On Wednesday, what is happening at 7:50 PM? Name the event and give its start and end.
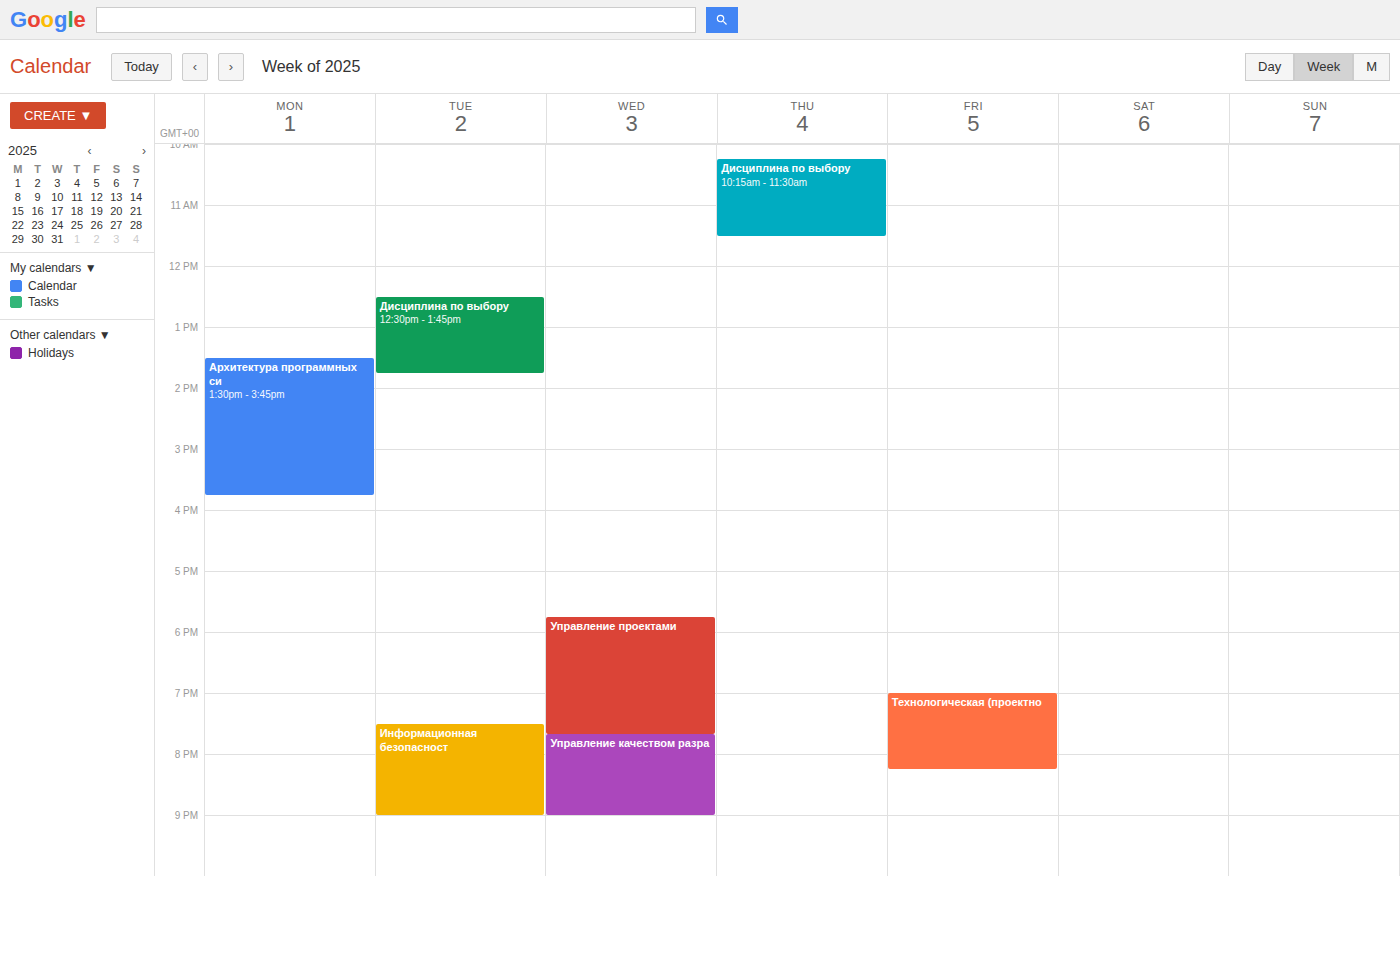
"Управление качеством разра", 7:40 PM to 9:00 PM